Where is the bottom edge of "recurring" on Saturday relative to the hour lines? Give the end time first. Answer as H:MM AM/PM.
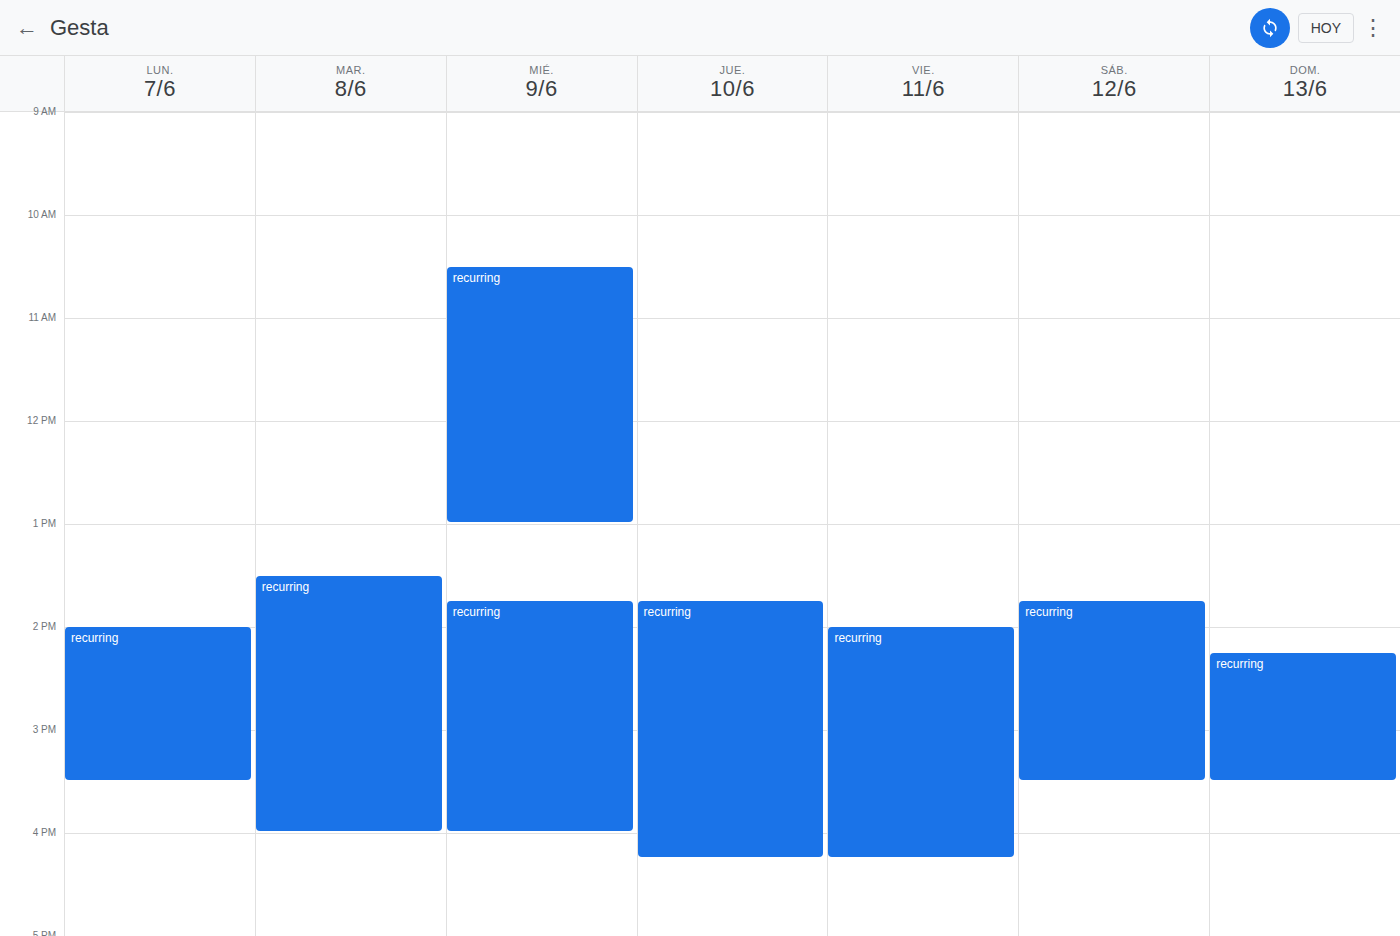
3:30 PM -- halfway between the 3 PM and 4 PM lines.